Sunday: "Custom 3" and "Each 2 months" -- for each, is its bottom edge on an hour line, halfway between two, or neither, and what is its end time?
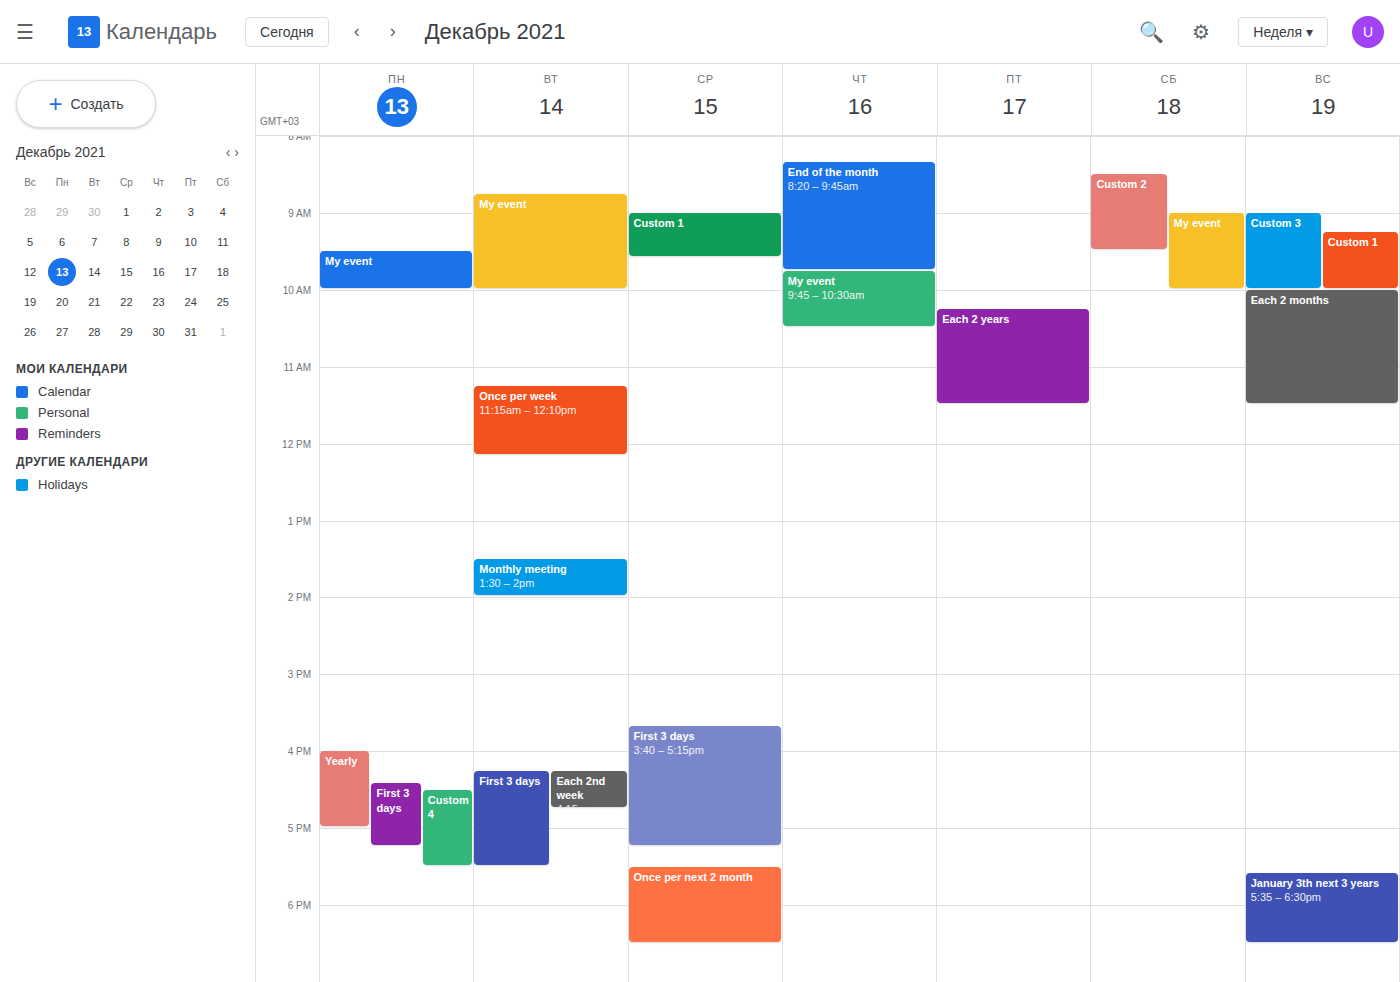
"Custom 3": 10:00 AM, exactly on the 10 AM line. "Each 2 months": 11:30 AM, halfway between the 11 AM and 12 PM lines.